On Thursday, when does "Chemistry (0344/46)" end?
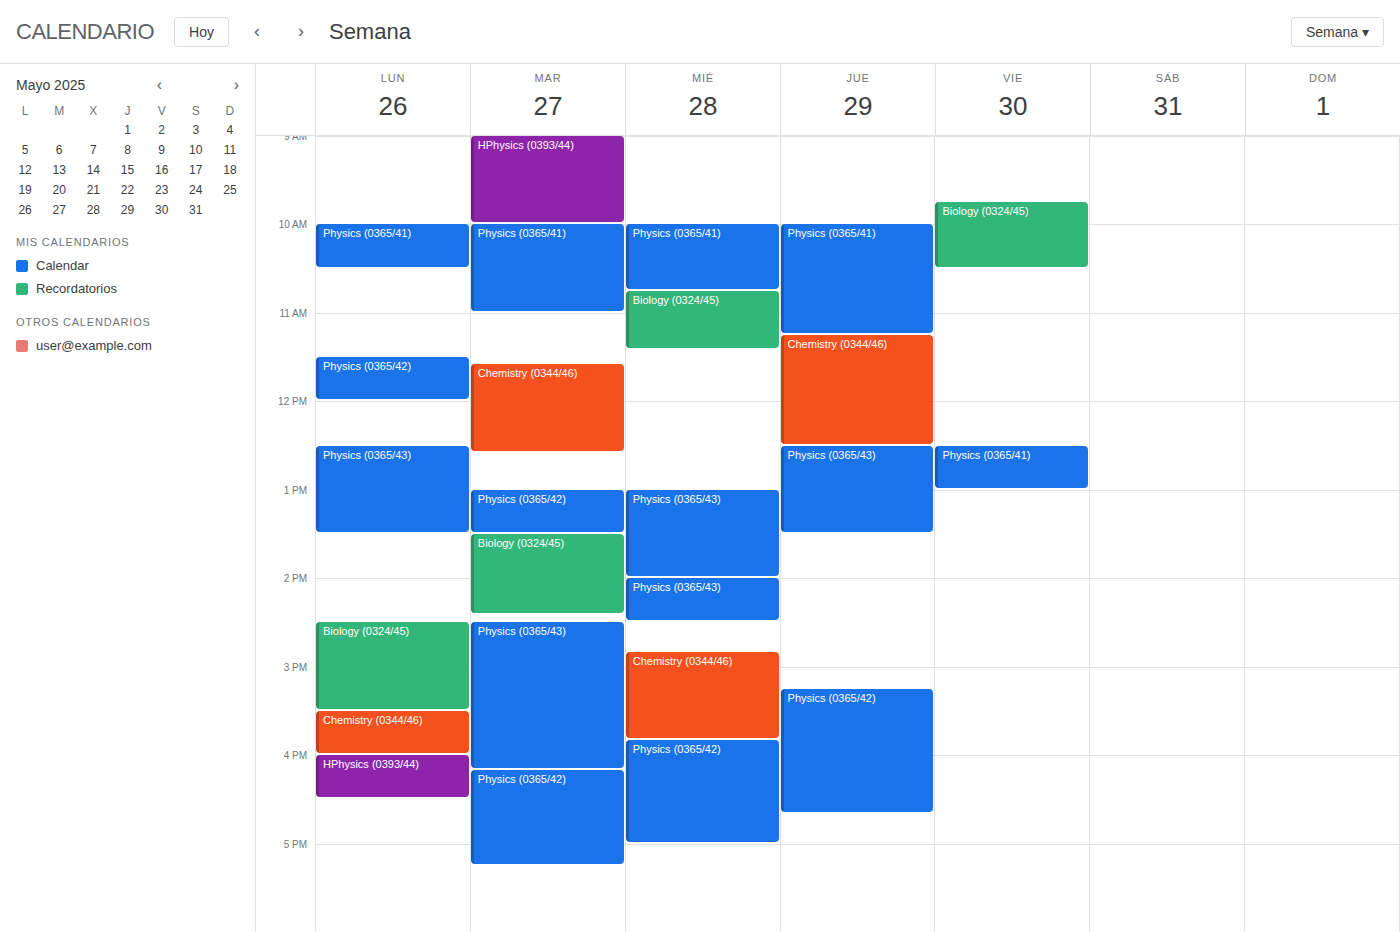
12:30 PM